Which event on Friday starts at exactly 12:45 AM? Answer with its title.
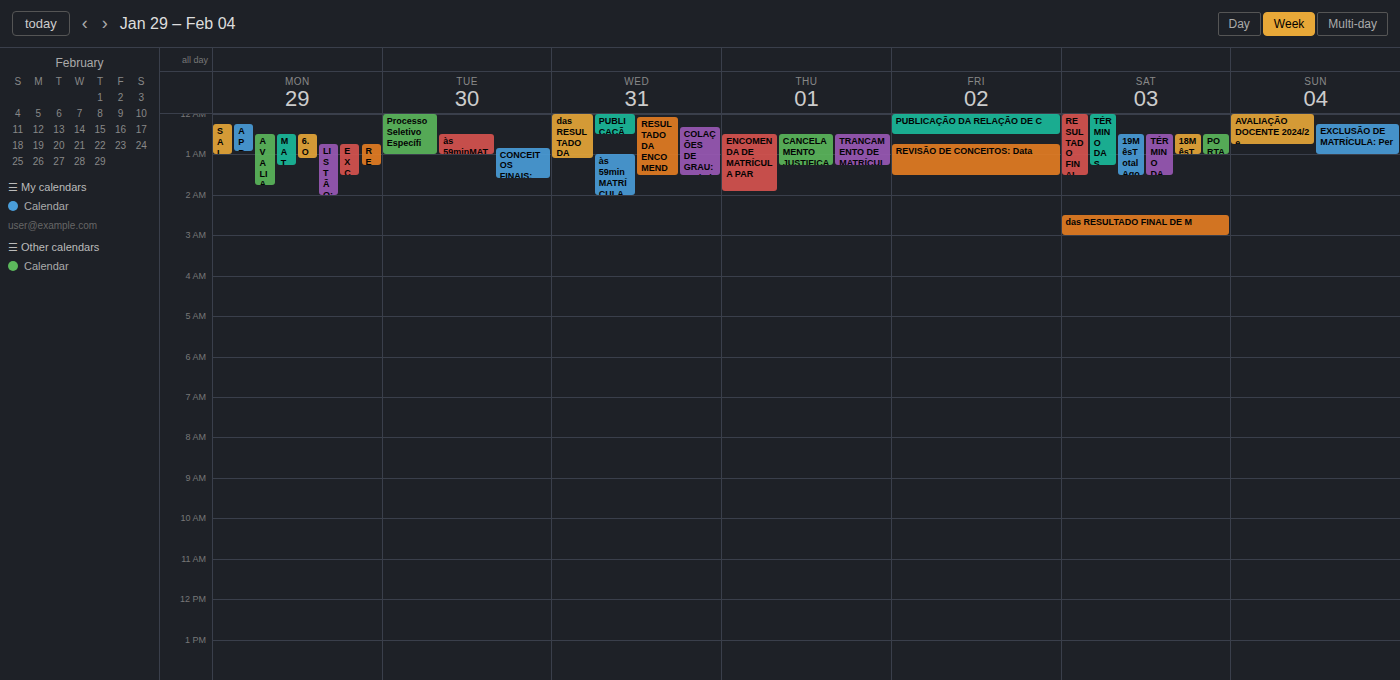
"REVISÃO DE CONCEITOS: Data"